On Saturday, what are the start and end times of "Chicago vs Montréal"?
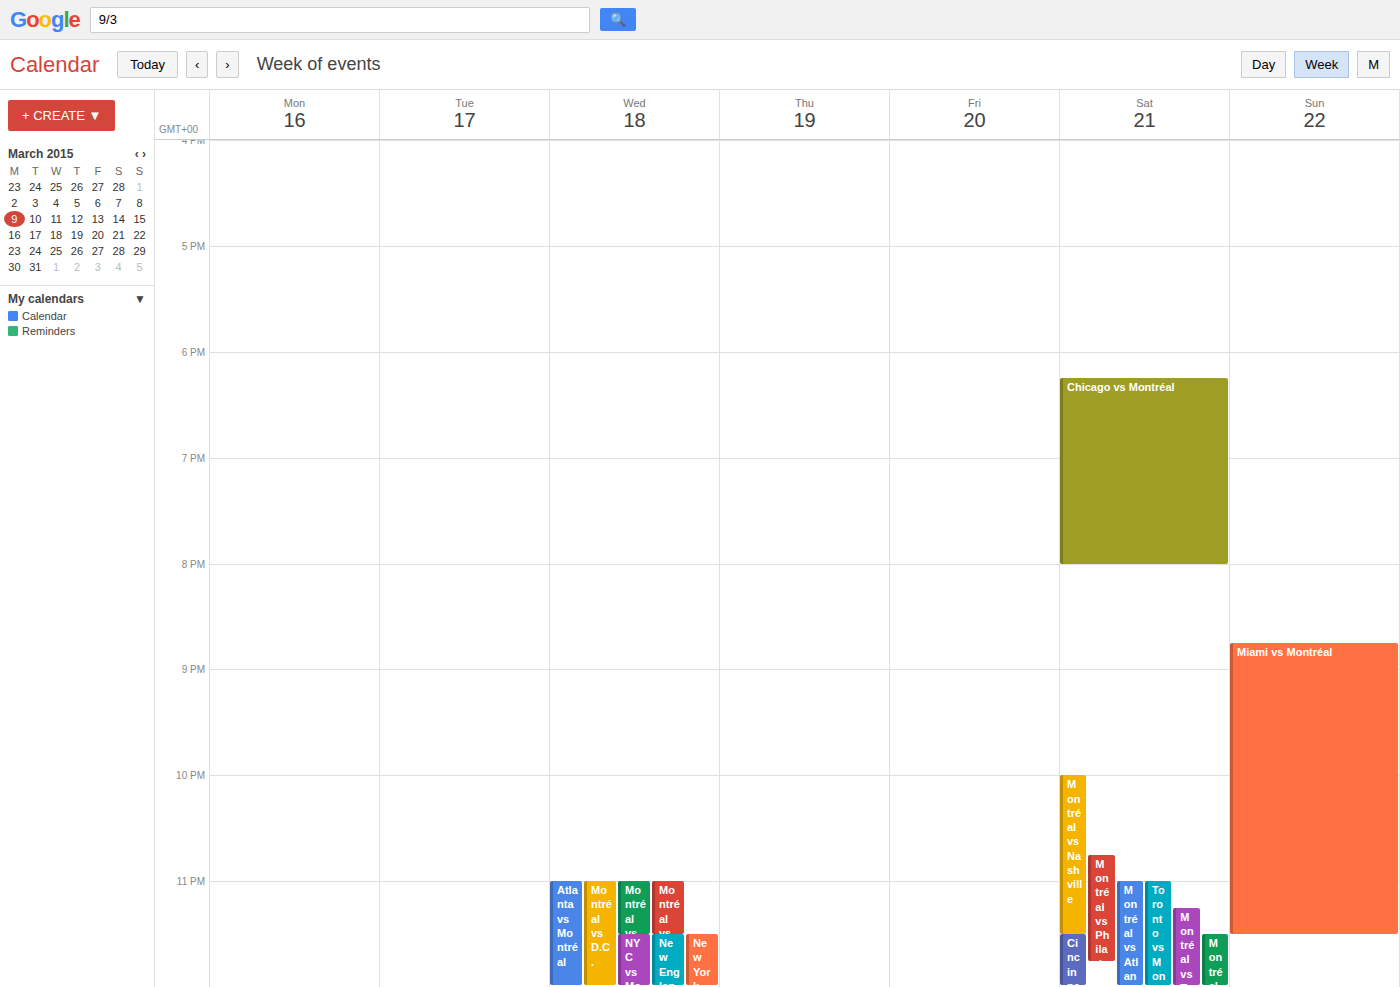
6:15 PM to 8:00 PM